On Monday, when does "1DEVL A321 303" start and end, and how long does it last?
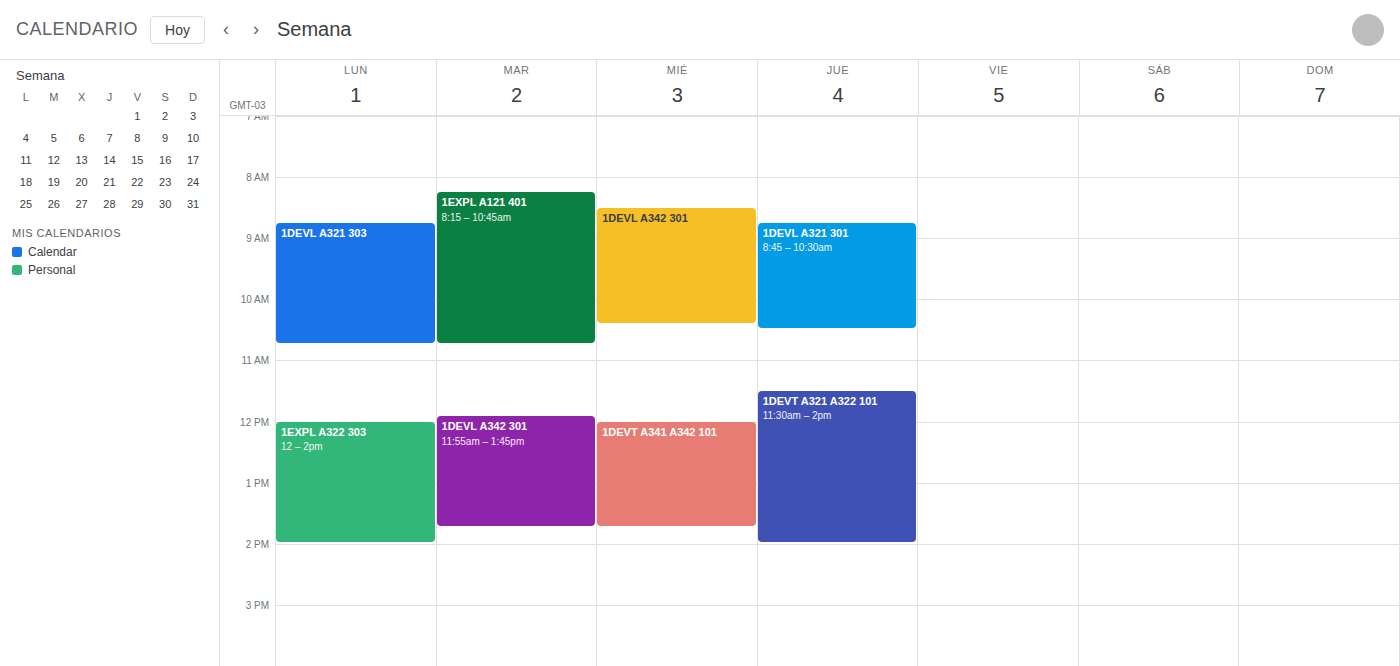
8:45 AM to 10:45 AM, 2 hours